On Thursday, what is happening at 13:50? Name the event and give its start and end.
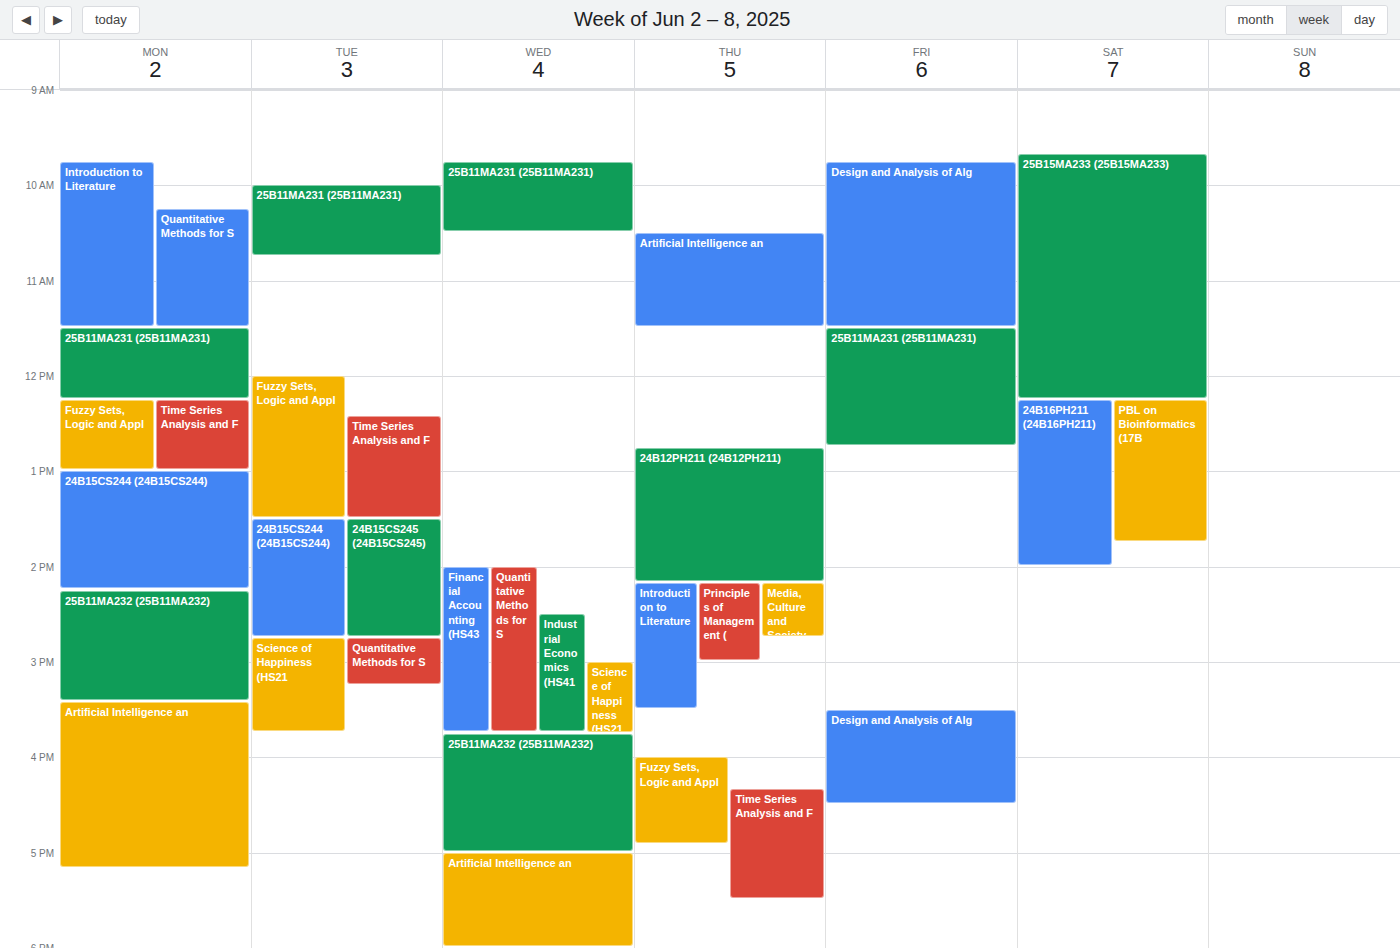
"24B12PH211 (24B12PH211)", 12:45 to 14:10